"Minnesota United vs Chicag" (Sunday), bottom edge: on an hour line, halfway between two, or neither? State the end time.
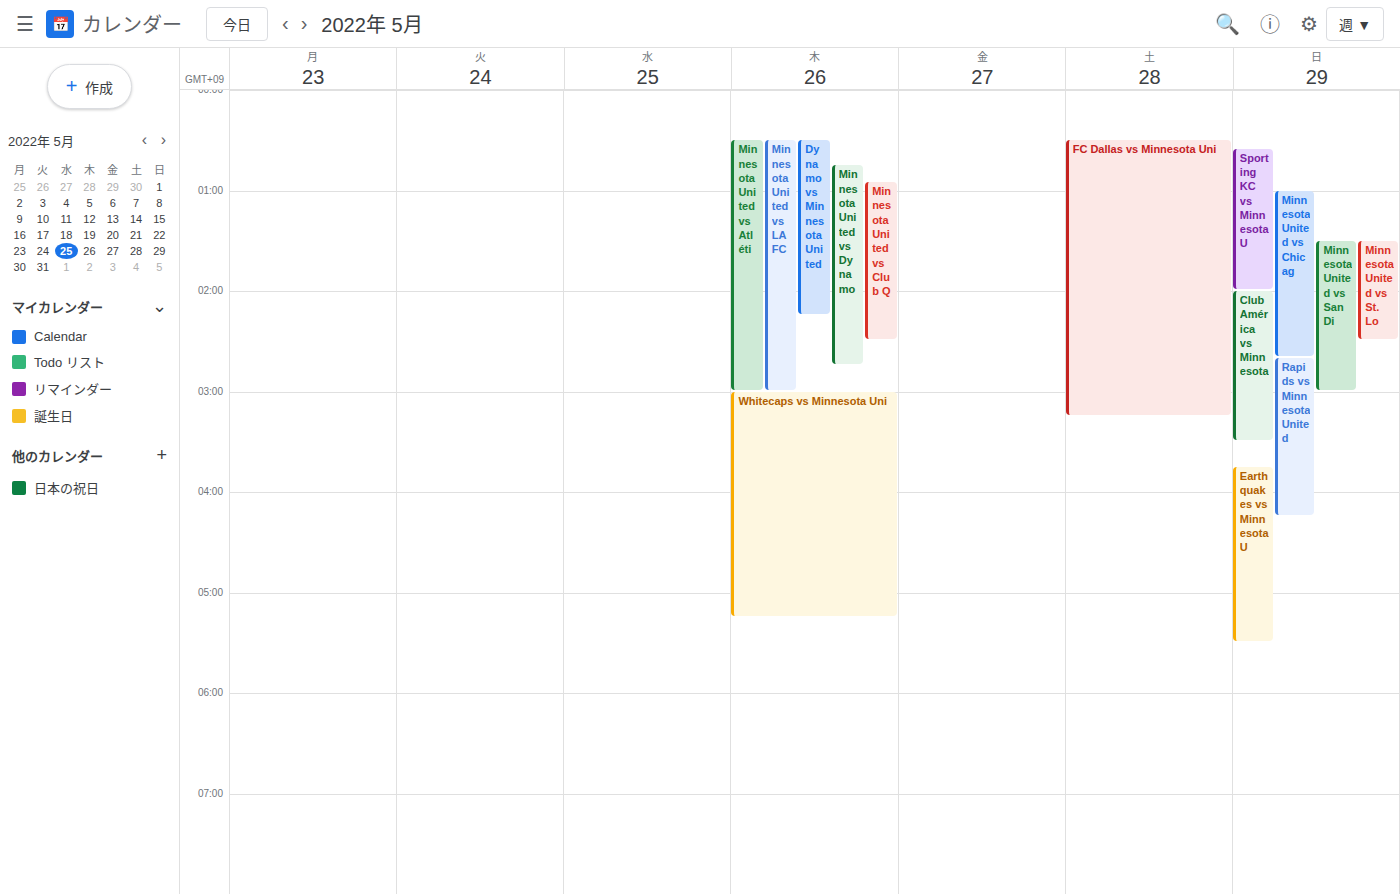
2:40 AM -- neither: 40 minutes below the 2 AM line and 20 minutes above the 3 AM line.